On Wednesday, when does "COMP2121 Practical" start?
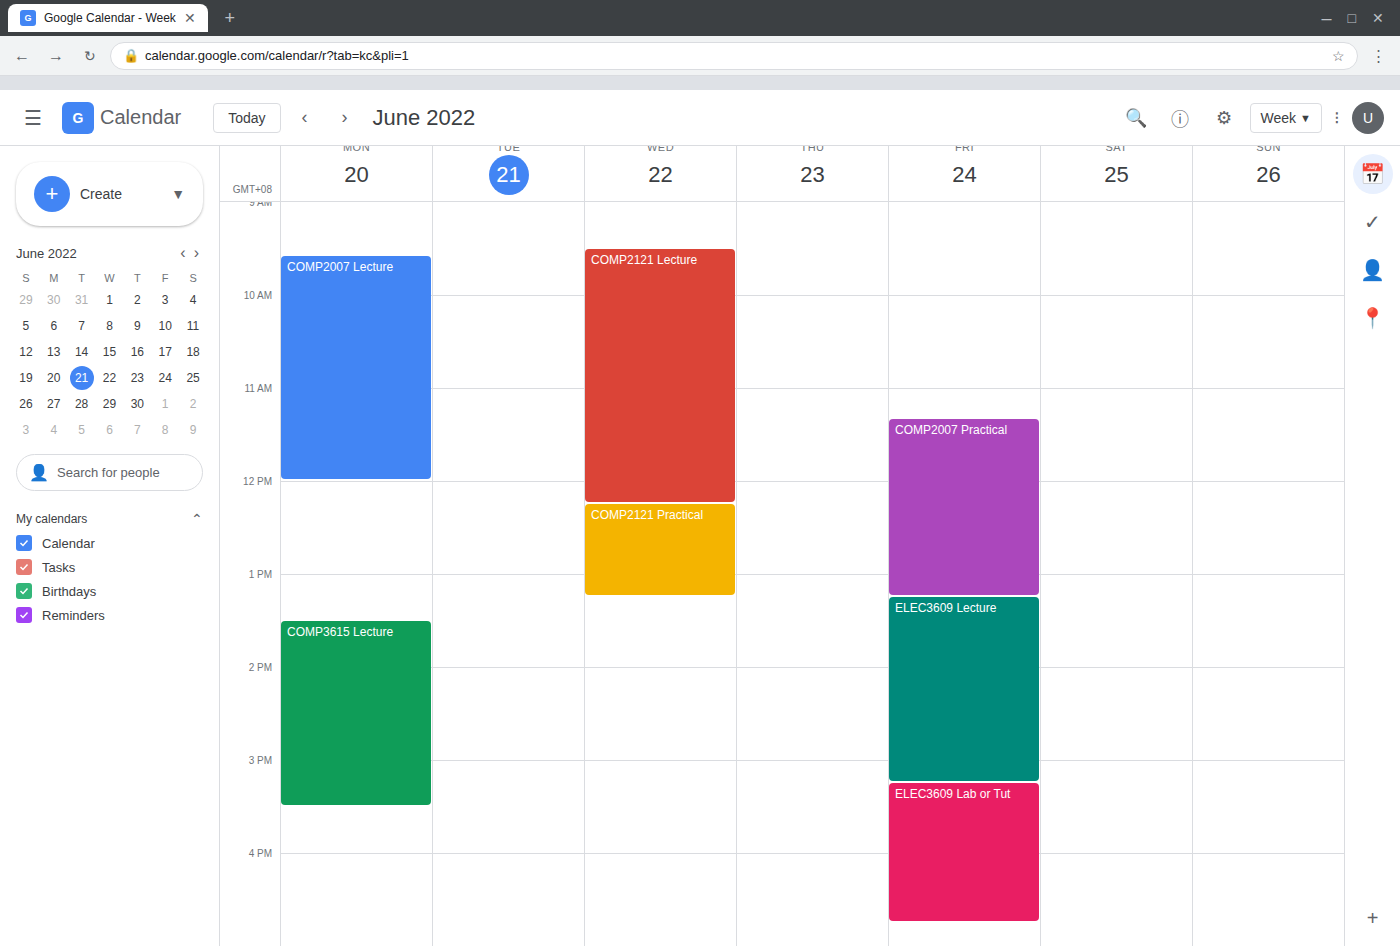
12:15 PM